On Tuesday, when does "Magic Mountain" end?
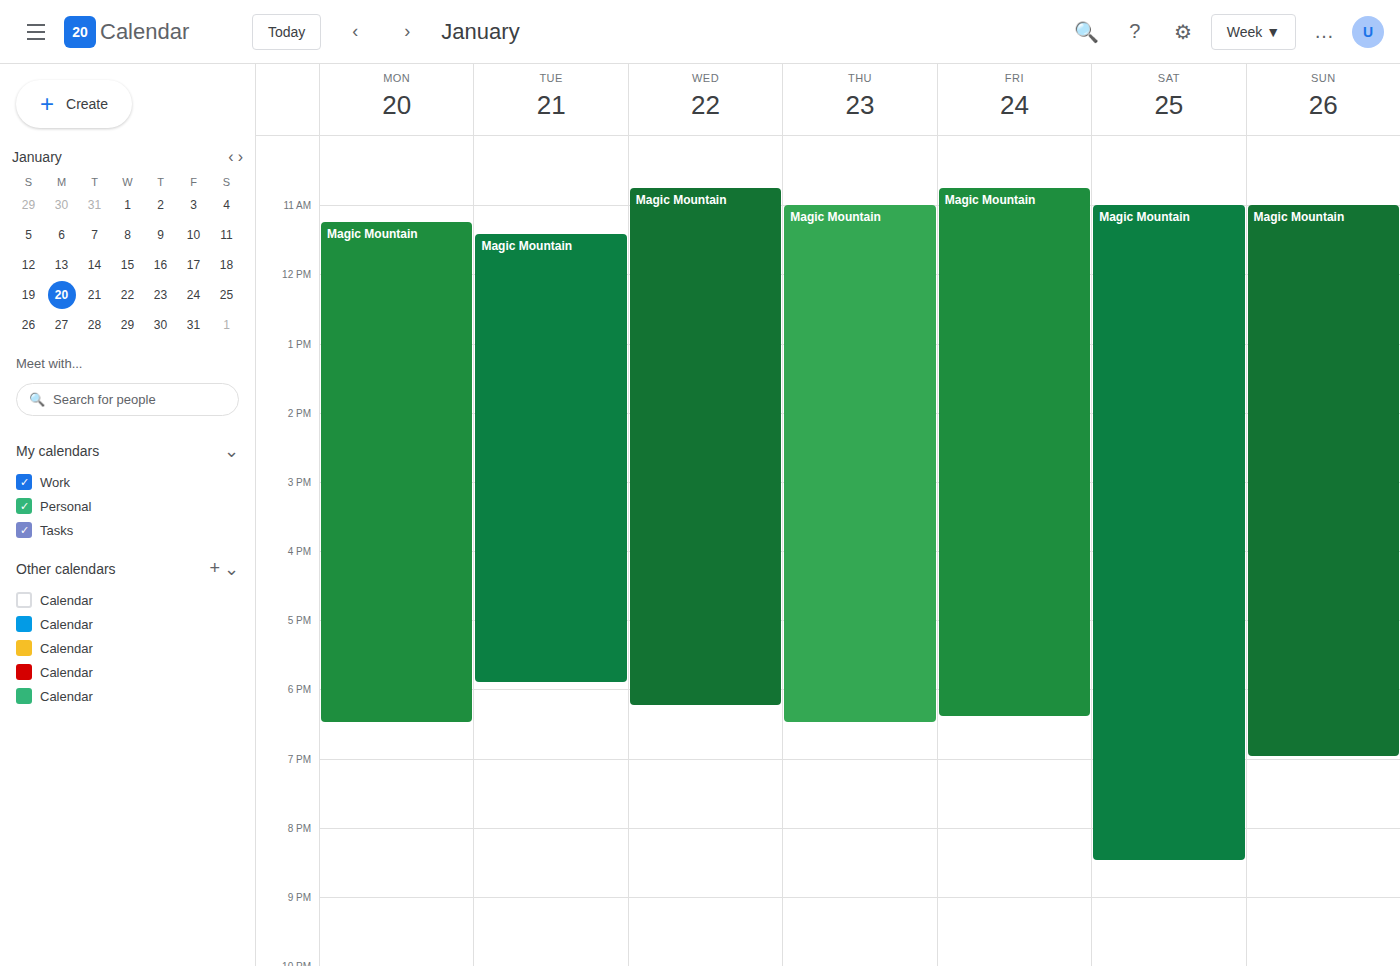
17:55